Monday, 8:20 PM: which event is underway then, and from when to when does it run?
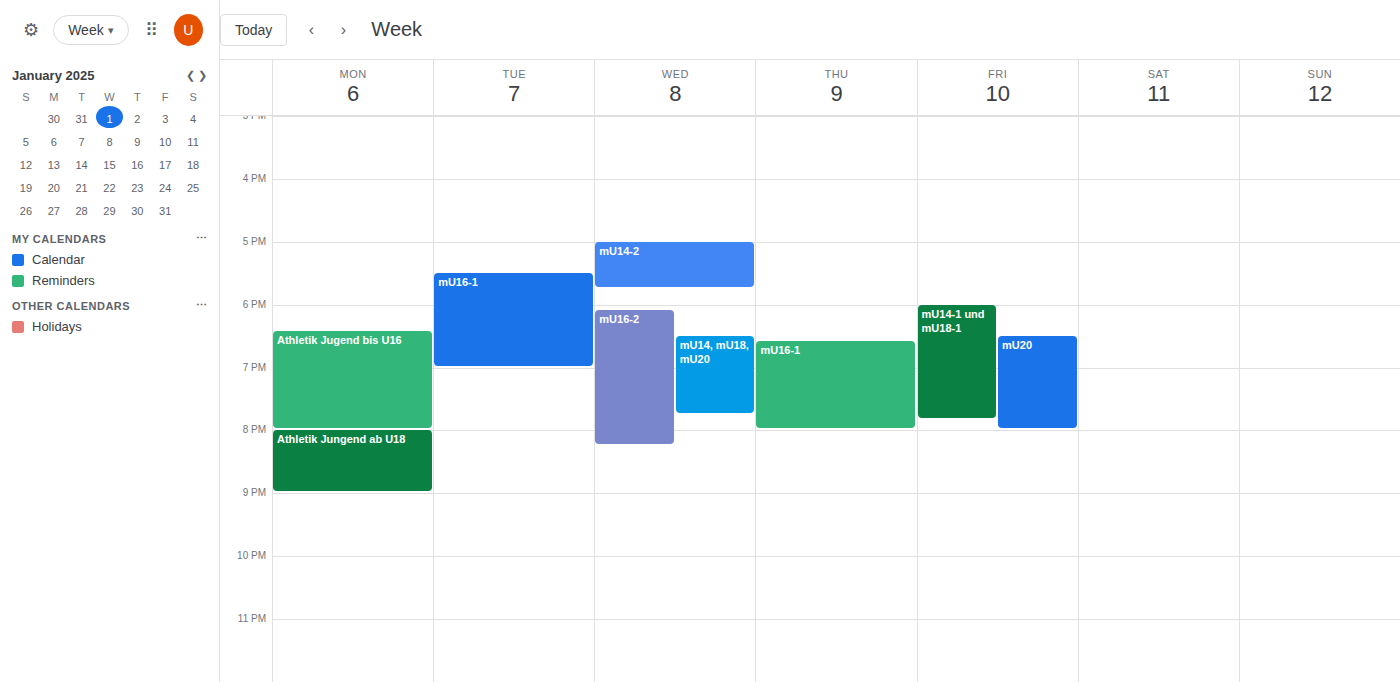
"Athletik Jungend ab U18", 8:00 PM to 9:00 PM